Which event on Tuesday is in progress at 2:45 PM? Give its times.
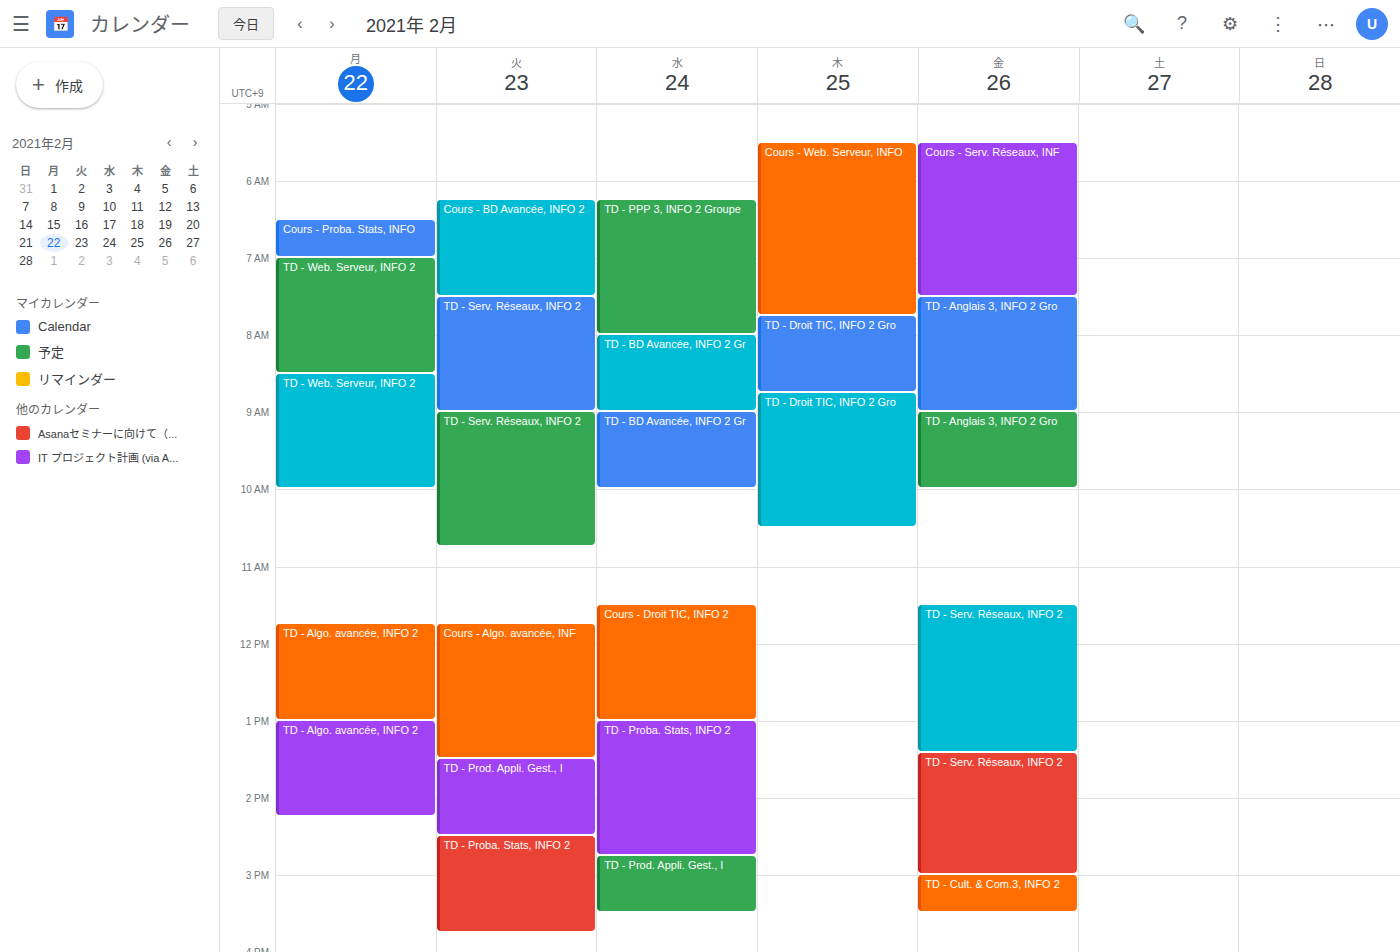
"TD - Proba. Stats, INFO 2", 2:30 PM to 3:45 PM